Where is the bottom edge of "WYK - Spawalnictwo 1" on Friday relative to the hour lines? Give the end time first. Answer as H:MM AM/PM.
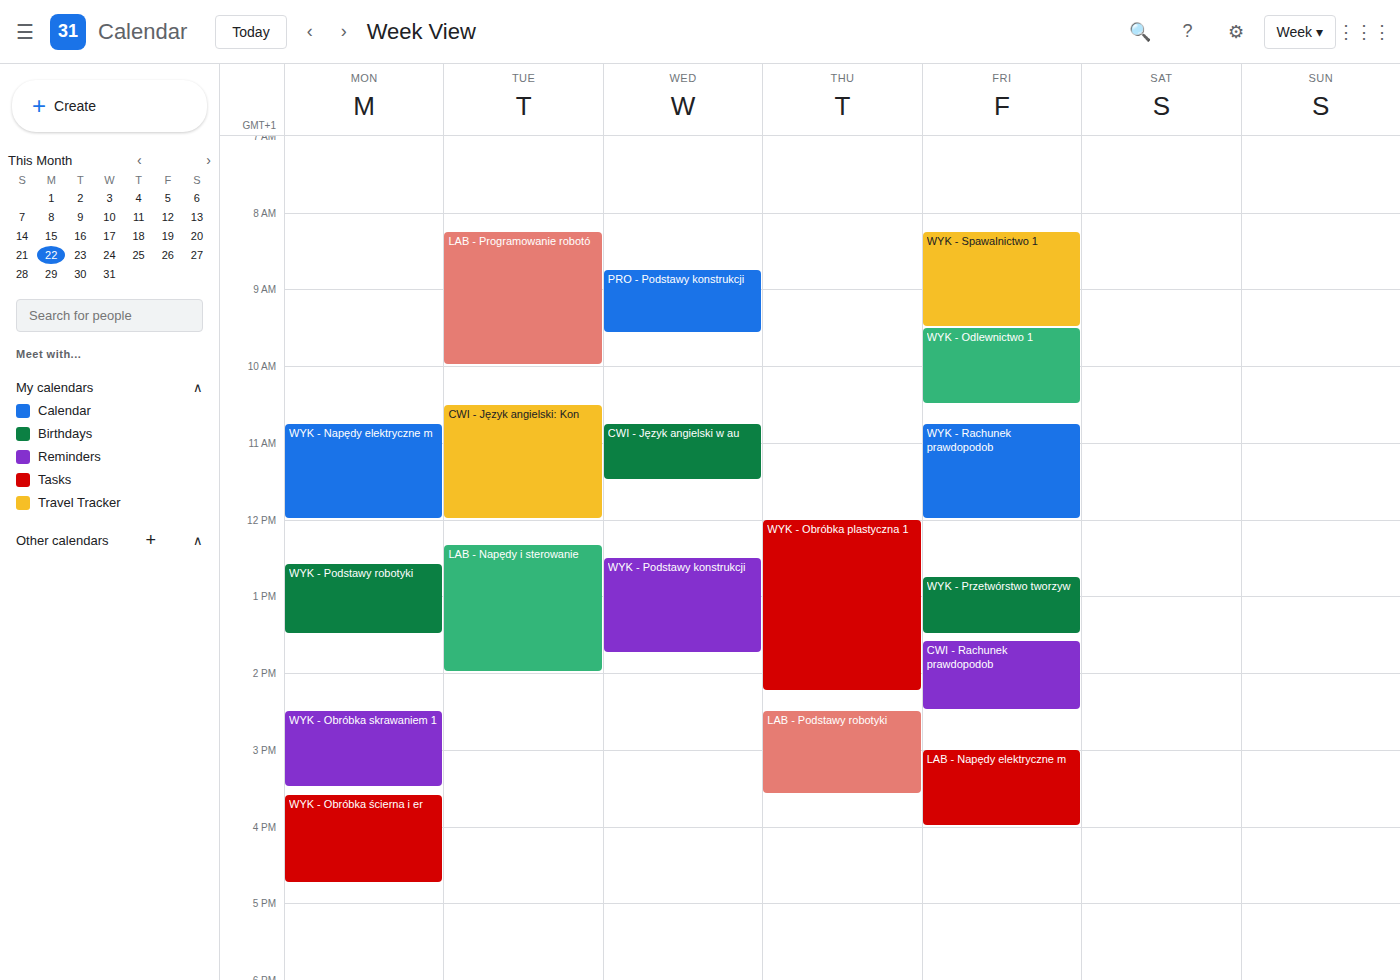
9:30 AM -- halfway between the 9 AM and 10 AM lines.